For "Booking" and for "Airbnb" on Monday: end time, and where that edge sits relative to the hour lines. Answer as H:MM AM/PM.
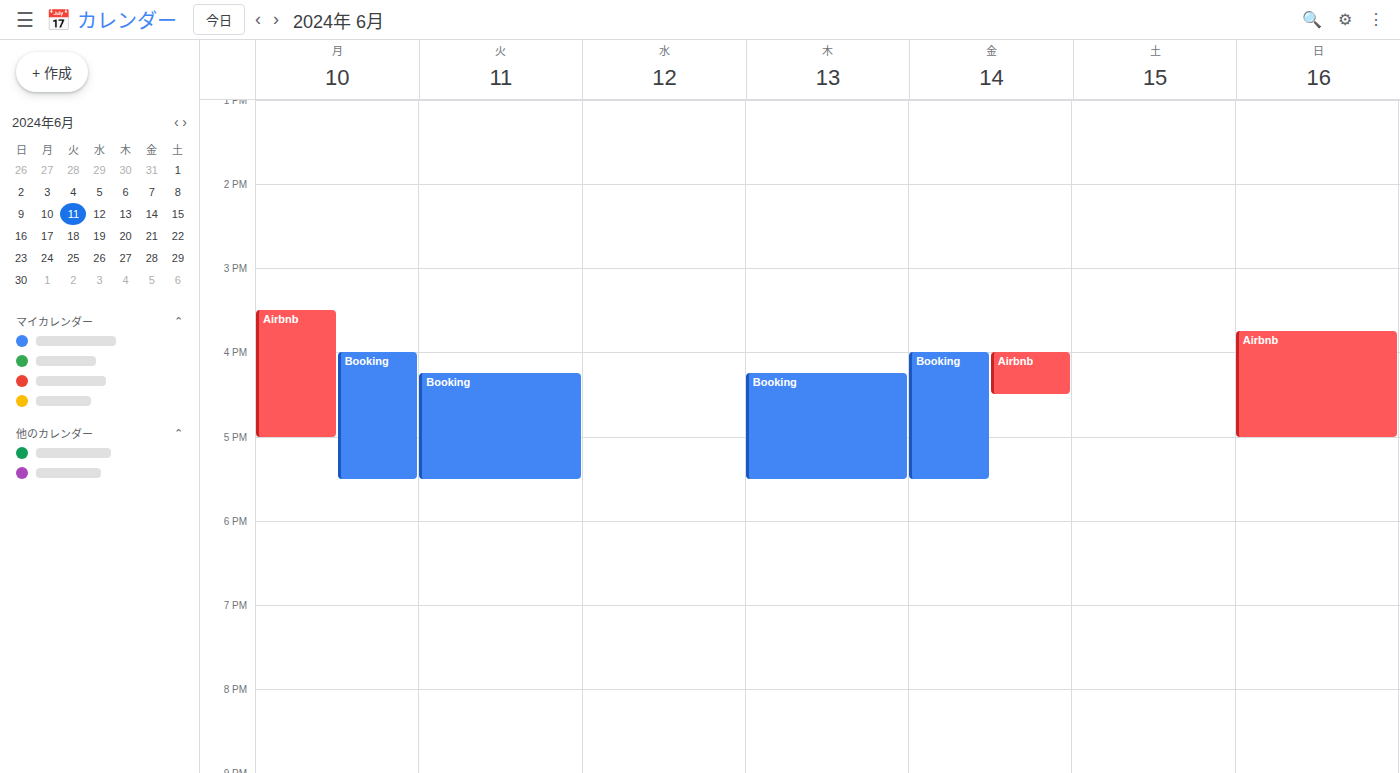
"Booking": 5:30 PM, halfway between the 5 PM and 6 PM lines. "Airbnb": 5:00 PM, exactly on the 5 PM line.